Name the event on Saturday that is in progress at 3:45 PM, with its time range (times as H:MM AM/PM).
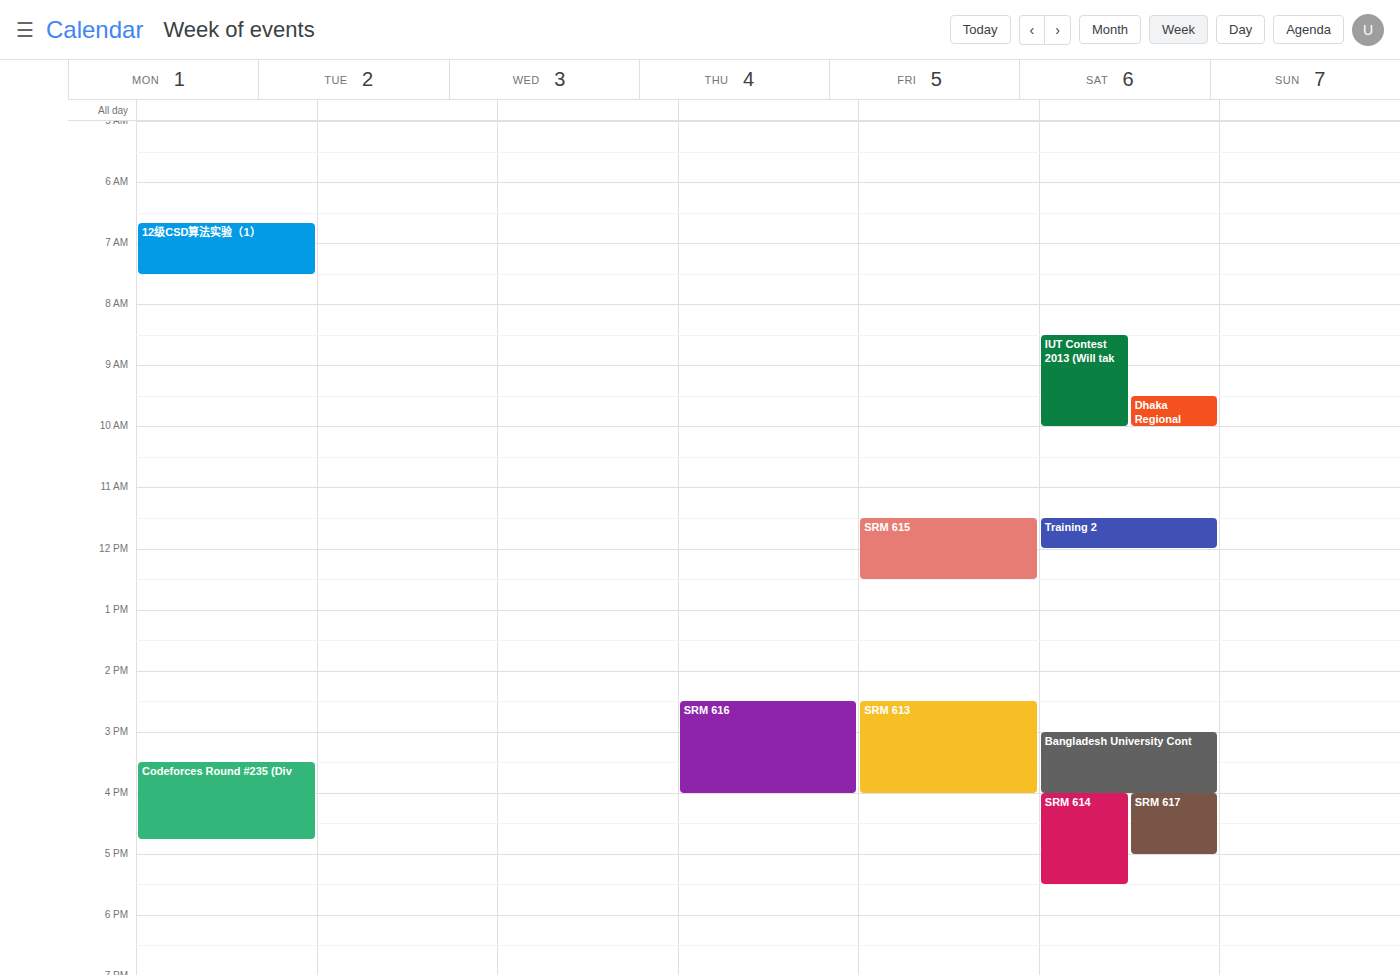
"Bangladesh University Cont", 3:00 PM to 4:00 PM